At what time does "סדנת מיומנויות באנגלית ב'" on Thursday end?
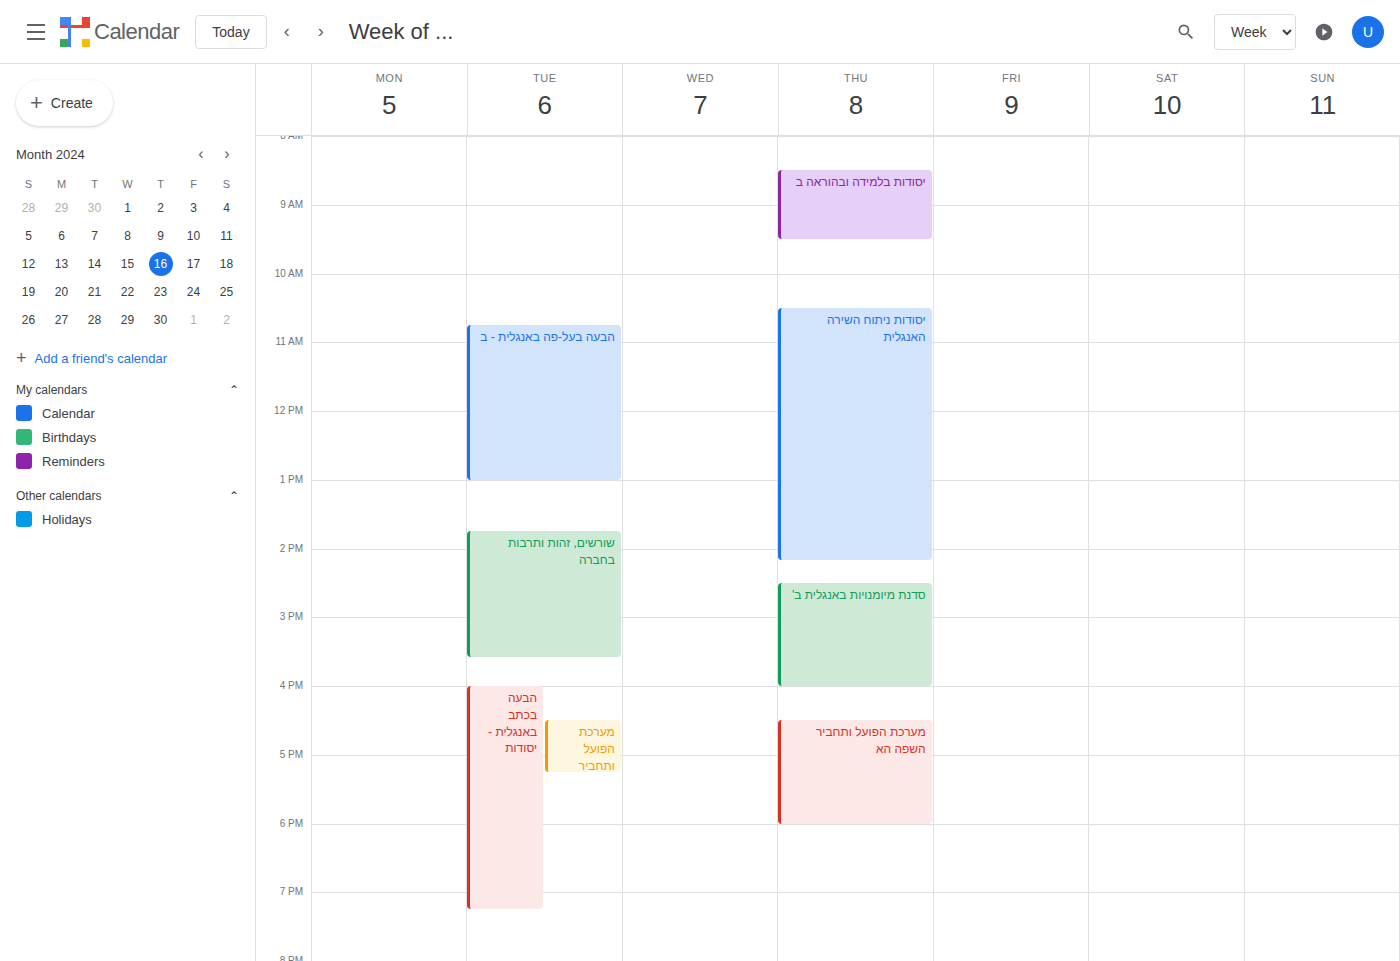
4:00 PM